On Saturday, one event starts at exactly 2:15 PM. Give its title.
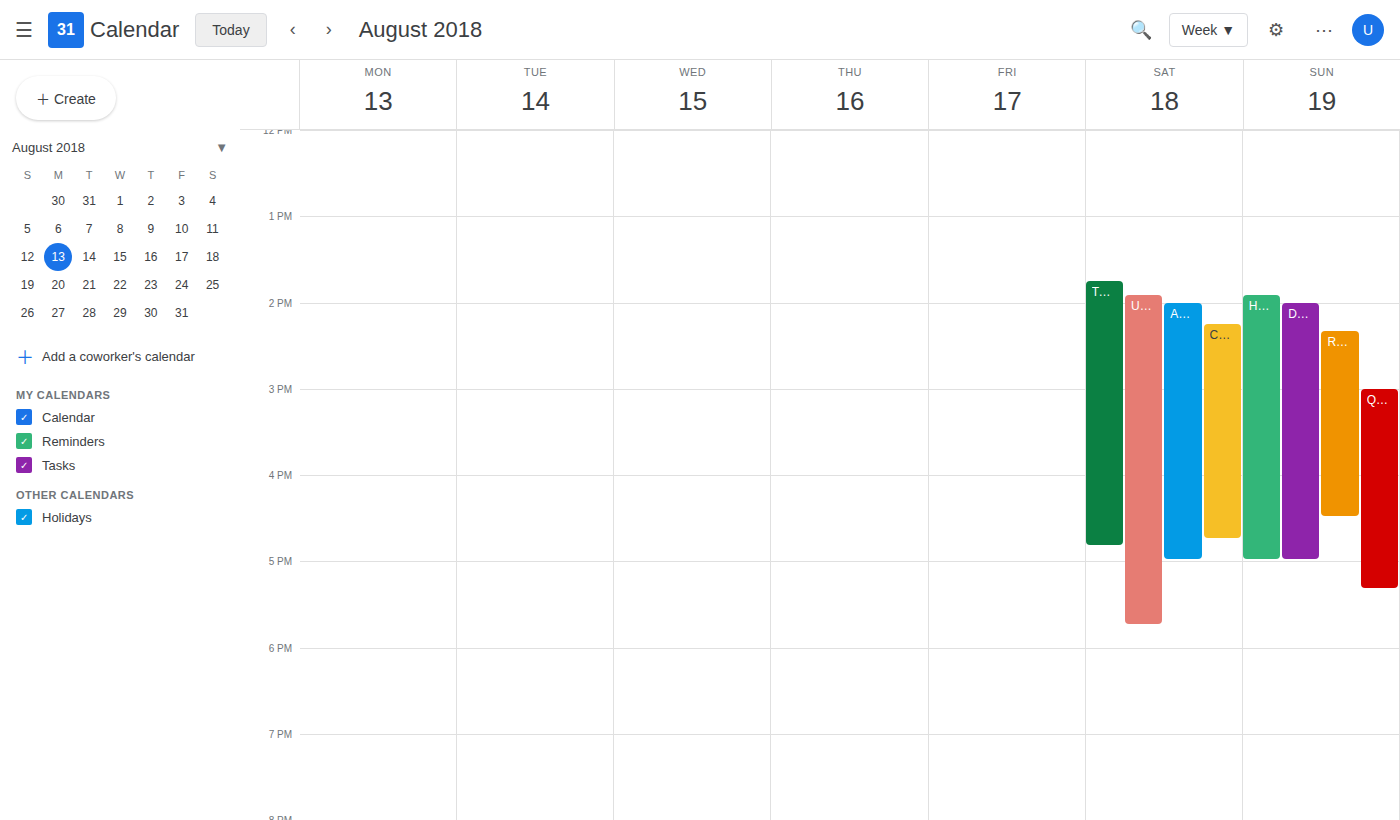
"Curaçao Neptunus - RCH Mem"